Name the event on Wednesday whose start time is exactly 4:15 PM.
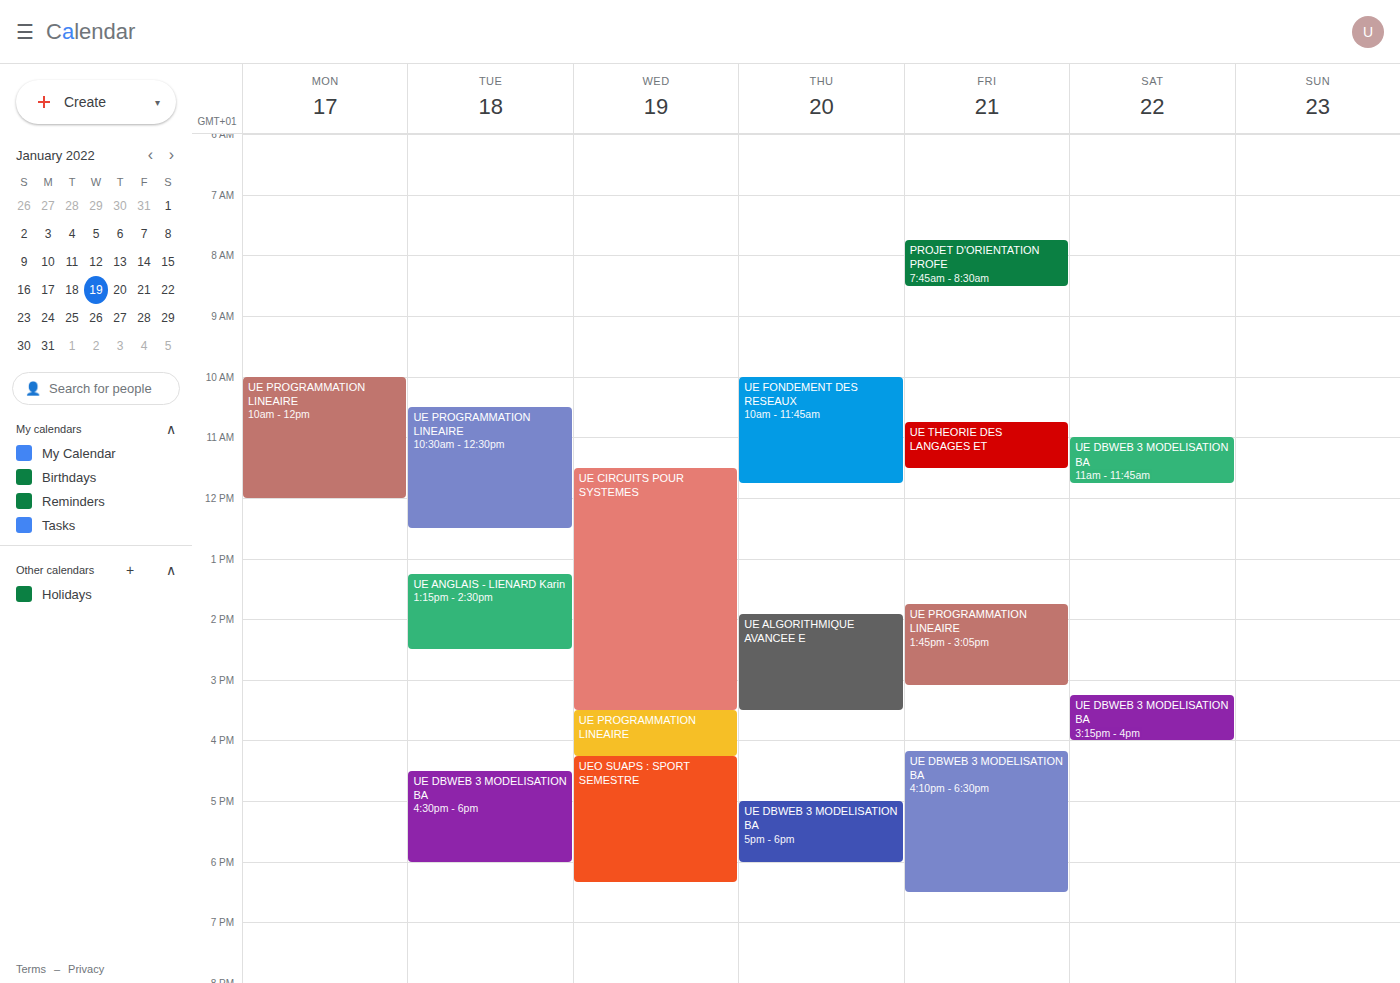
"UEO SUAPS : SPORT SEMESTRE"